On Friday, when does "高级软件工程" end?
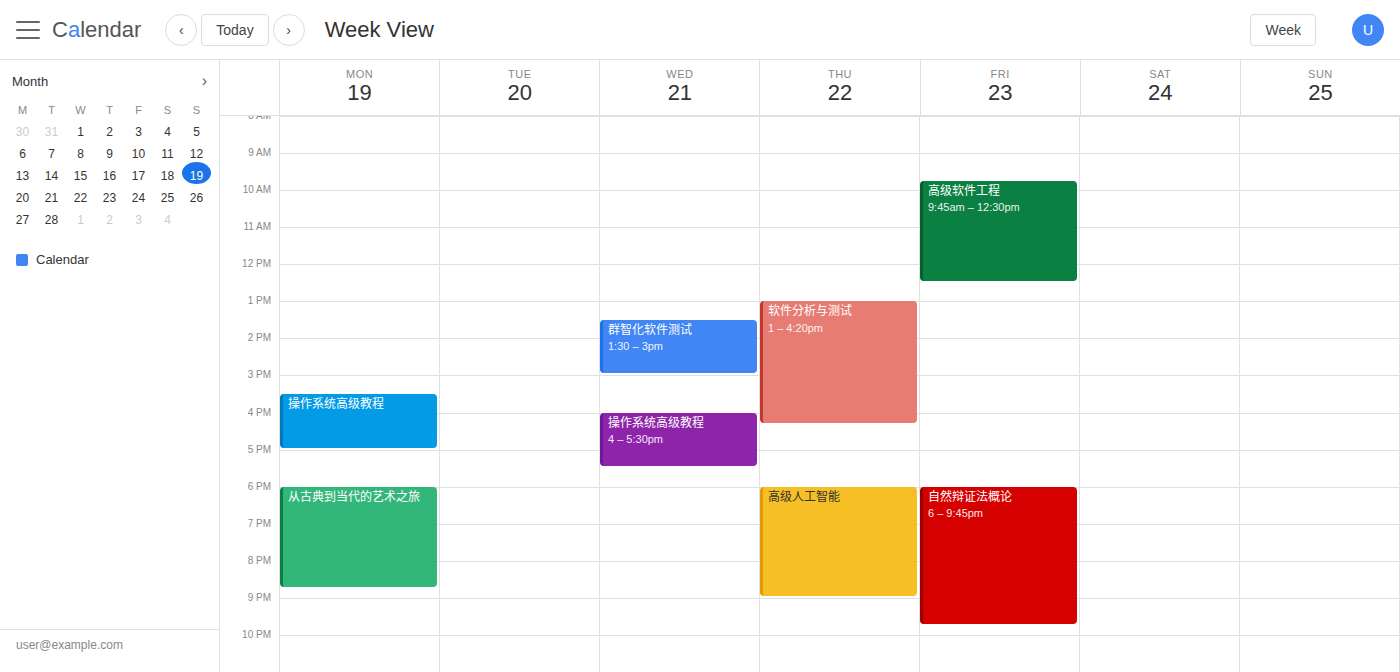
12:30